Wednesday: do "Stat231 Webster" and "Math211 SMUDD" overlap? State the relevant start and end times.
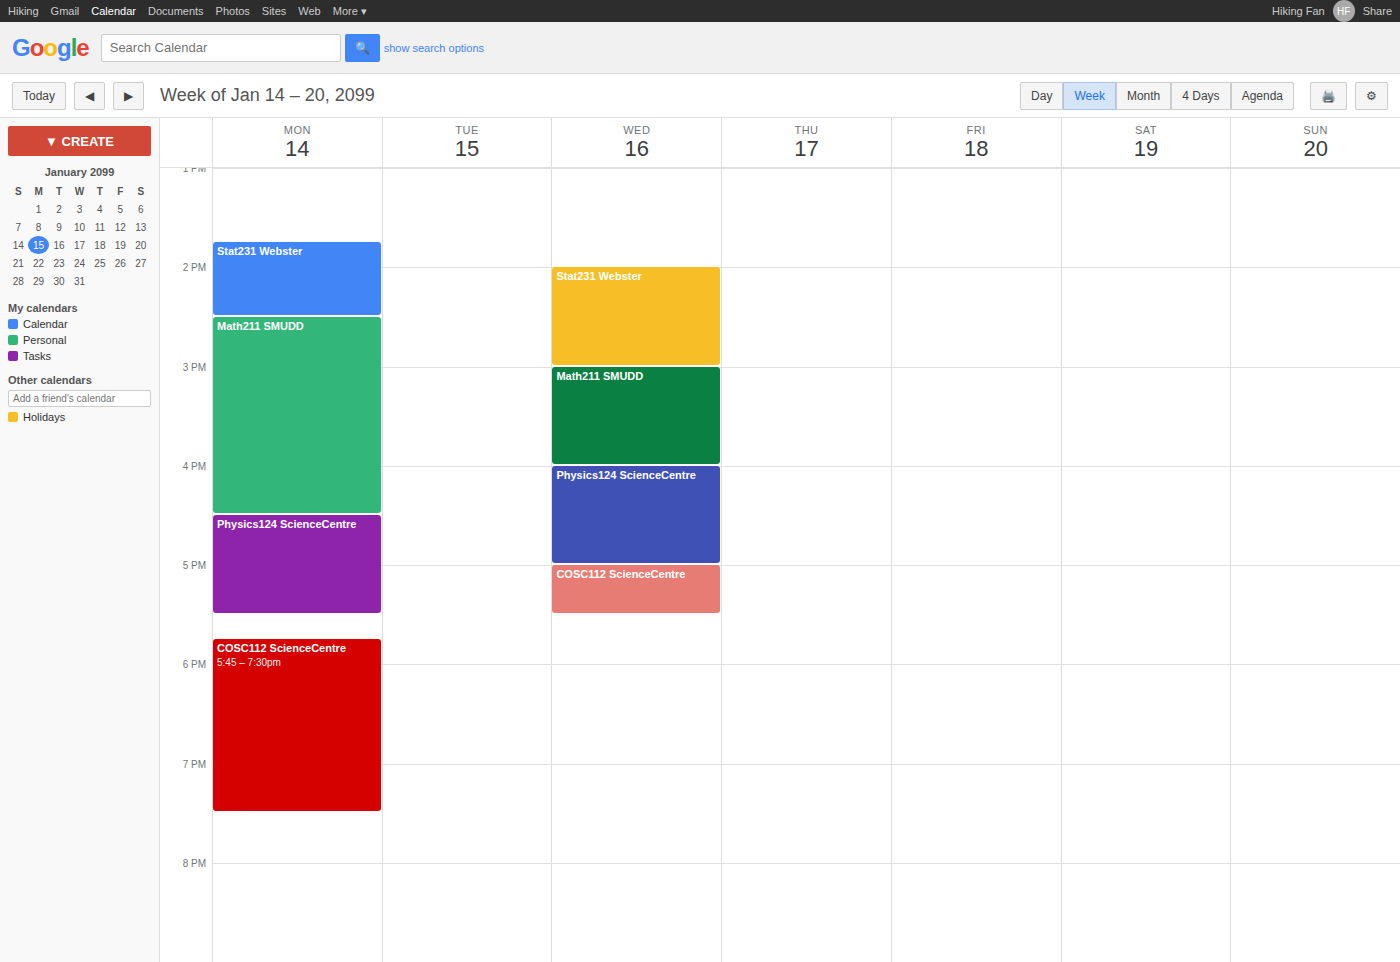
"Stat231 Webster" ends at 3:00 PM, exactly when "Math211 SMUDD" starts -- they touch but do not overlap.